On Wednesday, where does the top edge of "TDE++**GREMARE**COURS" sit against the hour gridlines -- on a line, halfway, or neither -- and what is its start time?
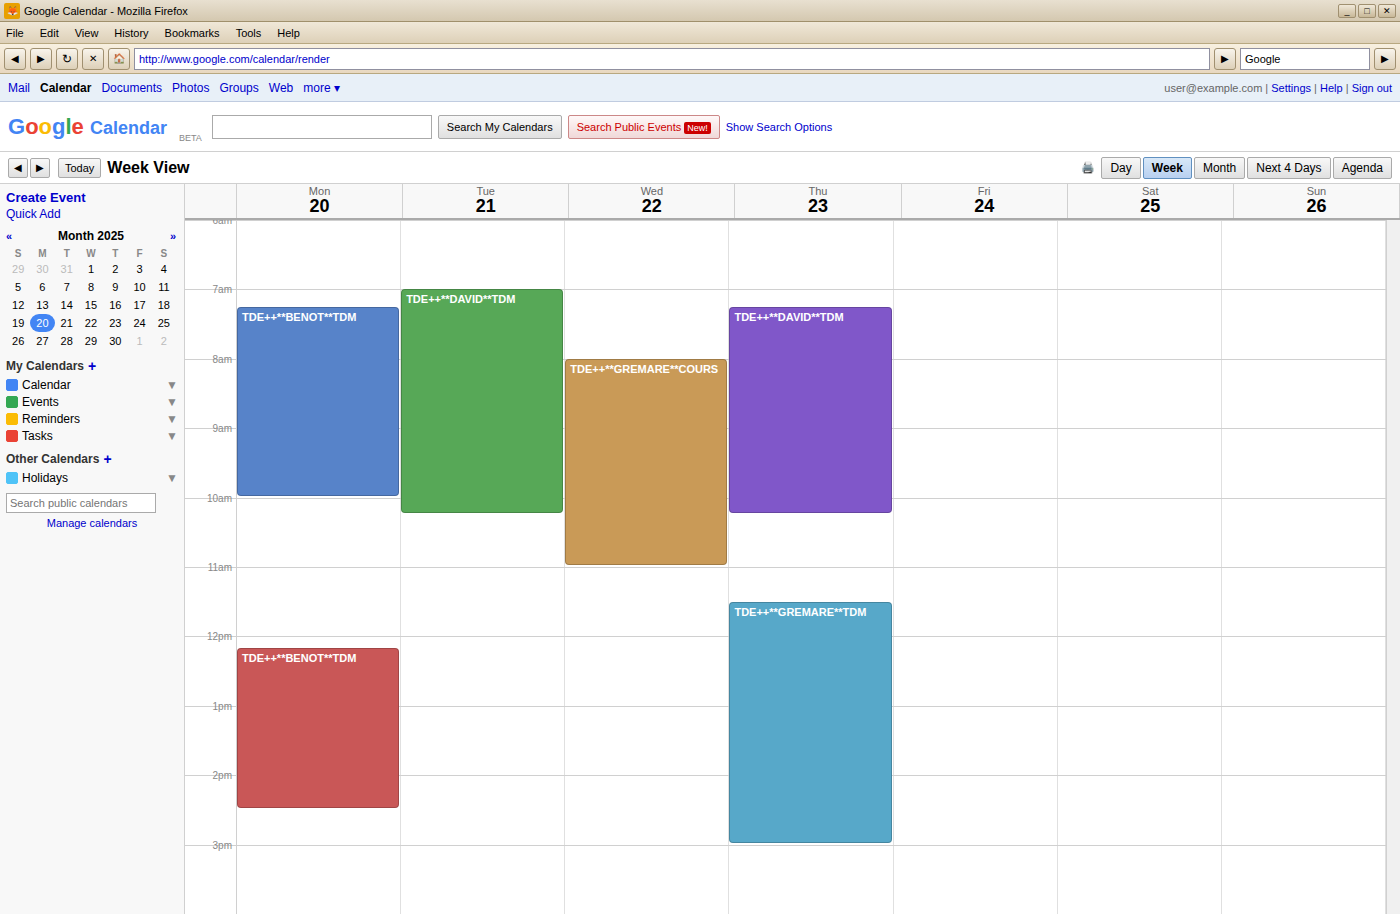
08:00 -- exactly on the 08:00 line.